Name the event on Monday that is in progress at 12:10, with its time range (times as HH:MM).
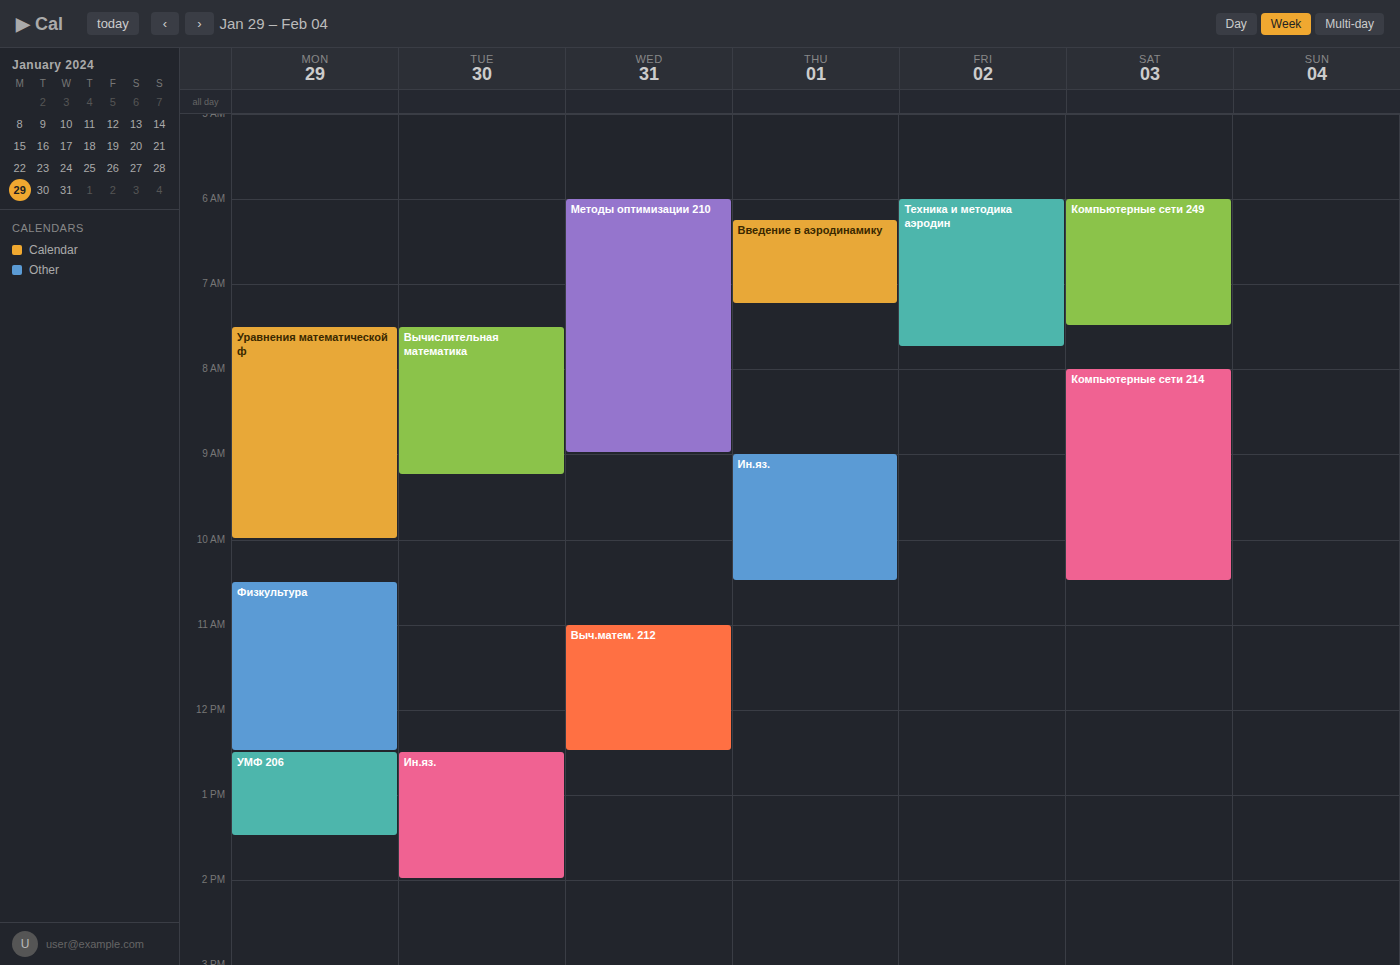
"Физкультура", 10:30 to 12:30